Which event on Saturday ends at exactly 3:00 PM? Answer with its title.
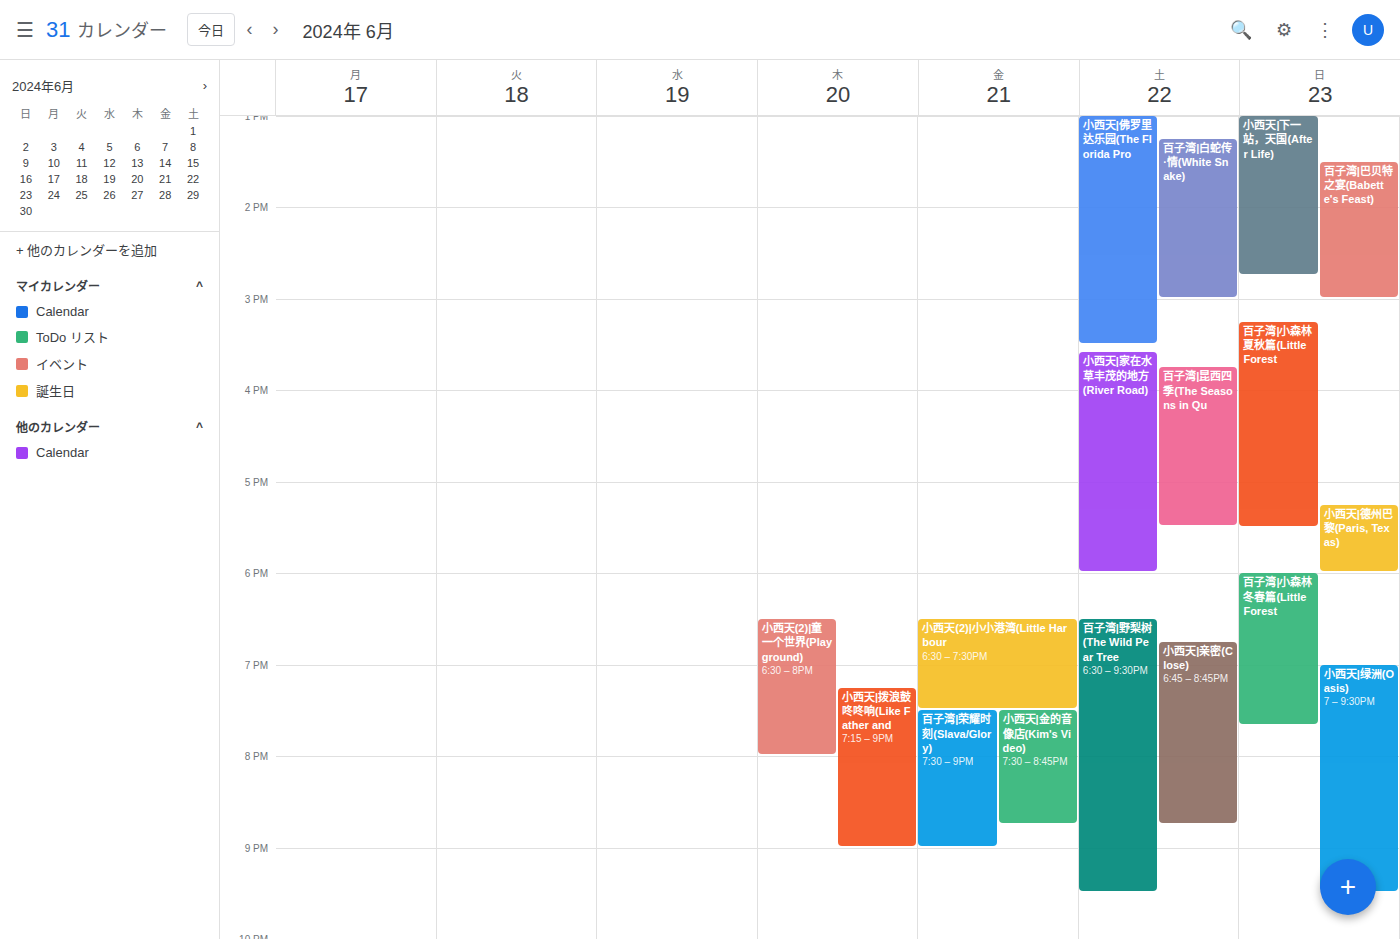
"百子湾|白蛇传·情(White Snake)"